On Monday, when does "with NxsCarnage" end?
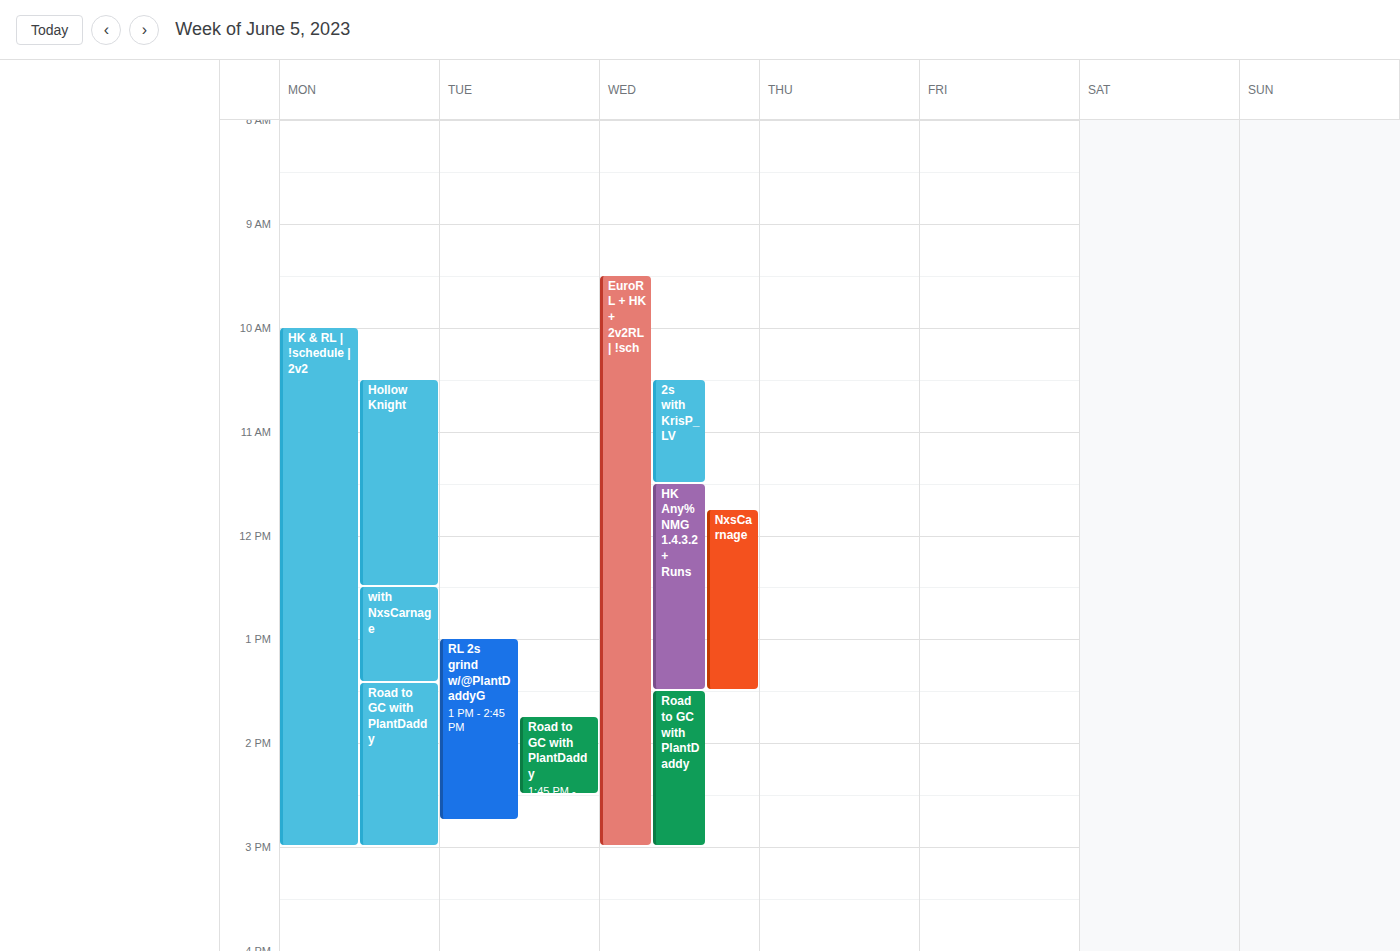
13:25